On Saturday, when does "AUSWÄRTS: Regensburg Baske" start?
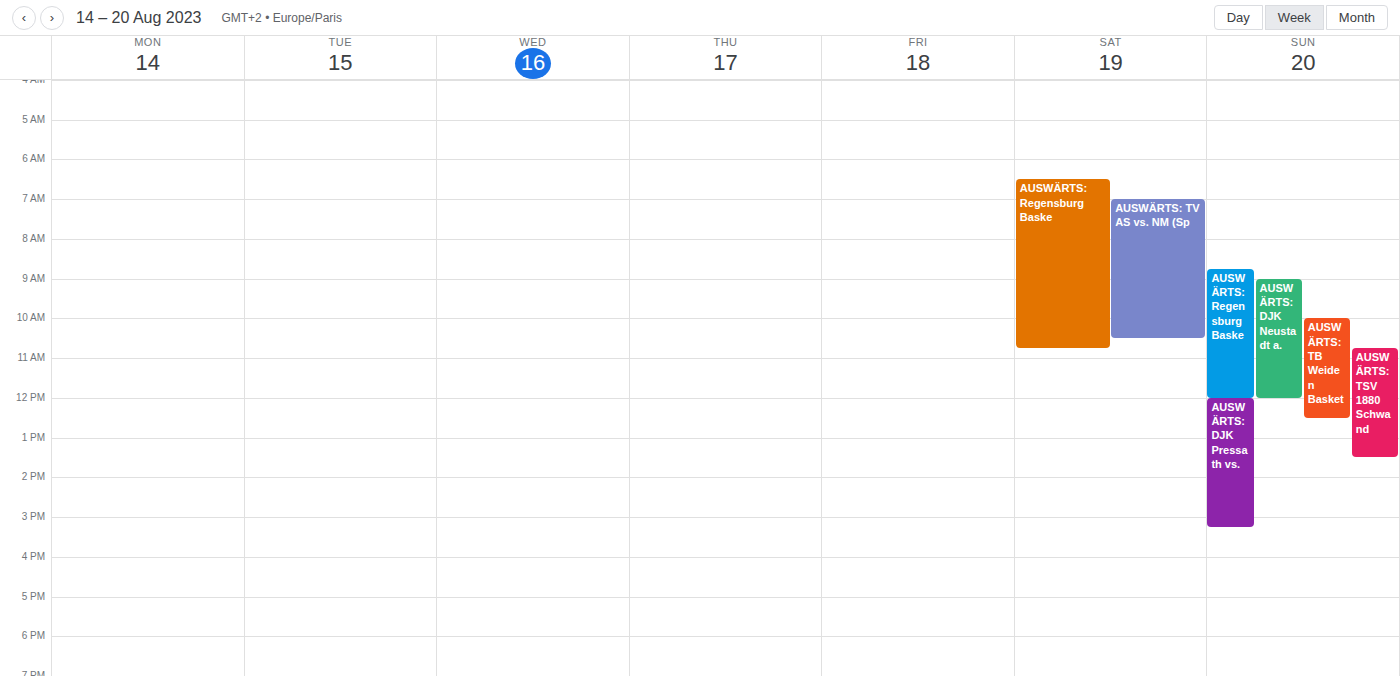
6:30 AM